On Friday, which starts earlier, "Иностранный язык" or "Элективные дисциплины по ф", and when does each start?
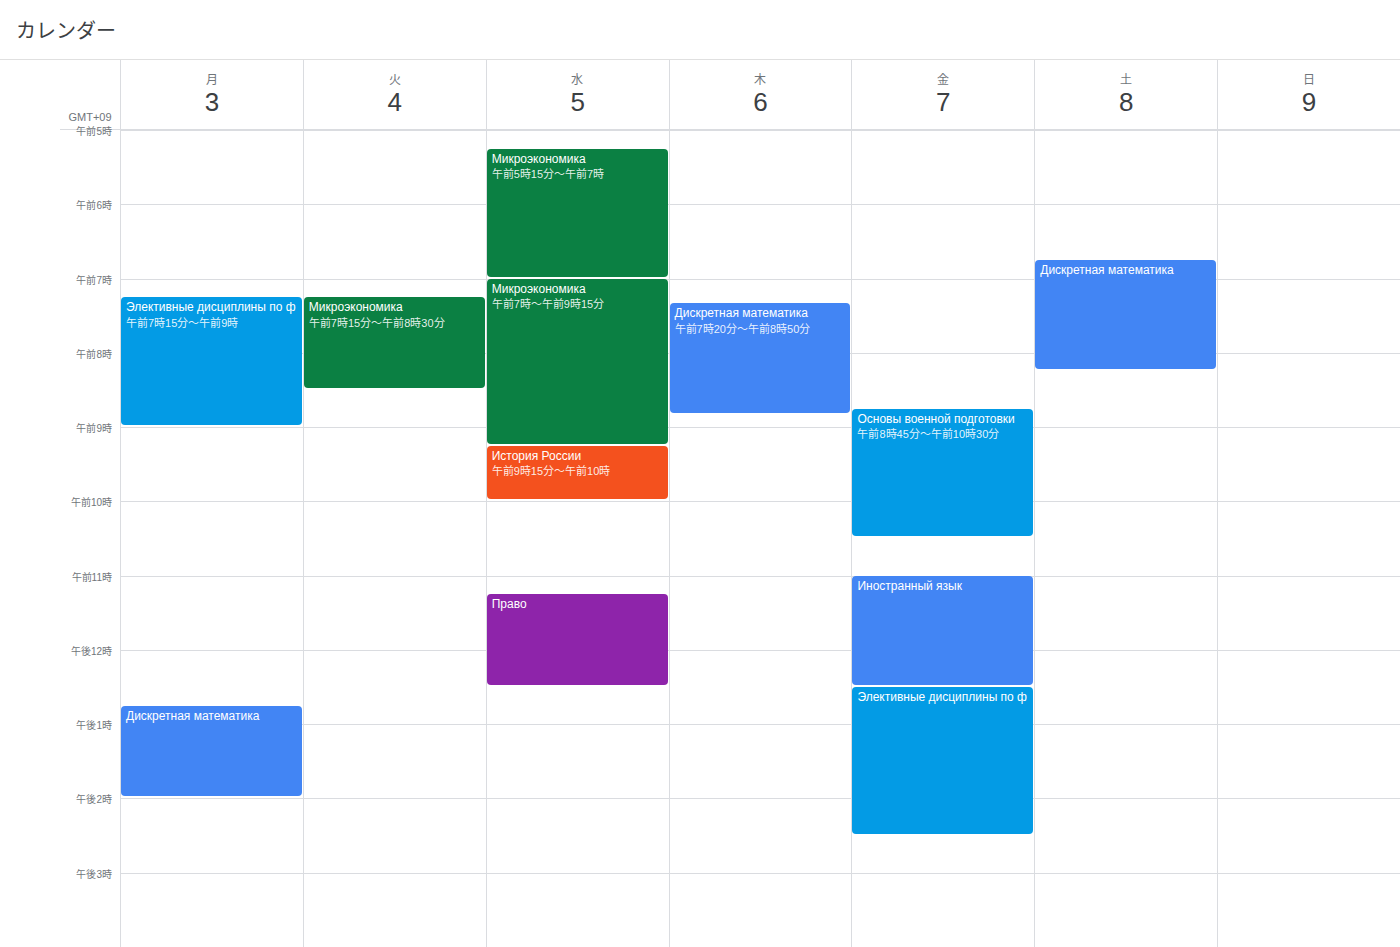
"Иностранный язык" 11:00 AM; "Элективные дисциплины по ф" 12:30 PM.